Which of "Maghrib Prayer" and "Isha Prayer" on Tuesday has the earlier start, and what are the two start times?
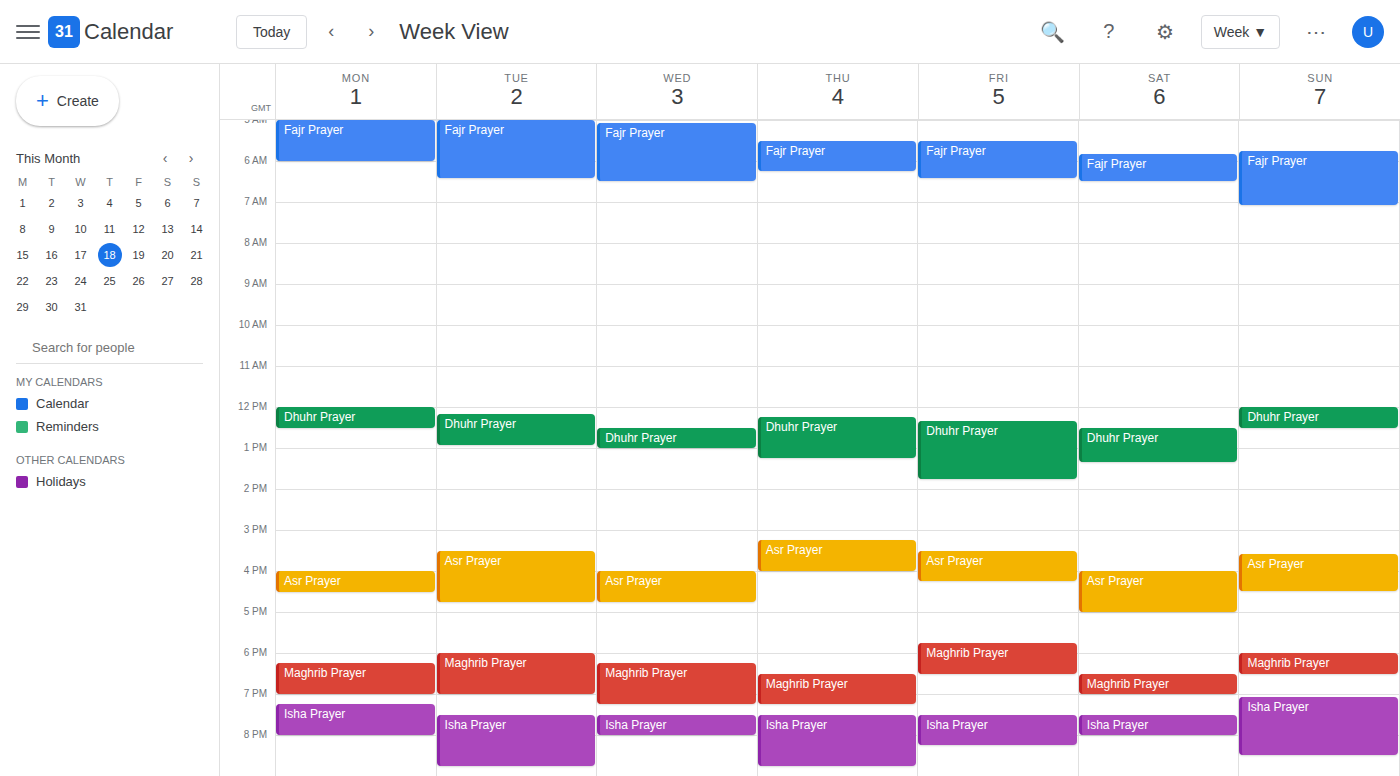
"Maghrib Prayer" 6:00 PM; "Isha Prayer" 7:30 PM.